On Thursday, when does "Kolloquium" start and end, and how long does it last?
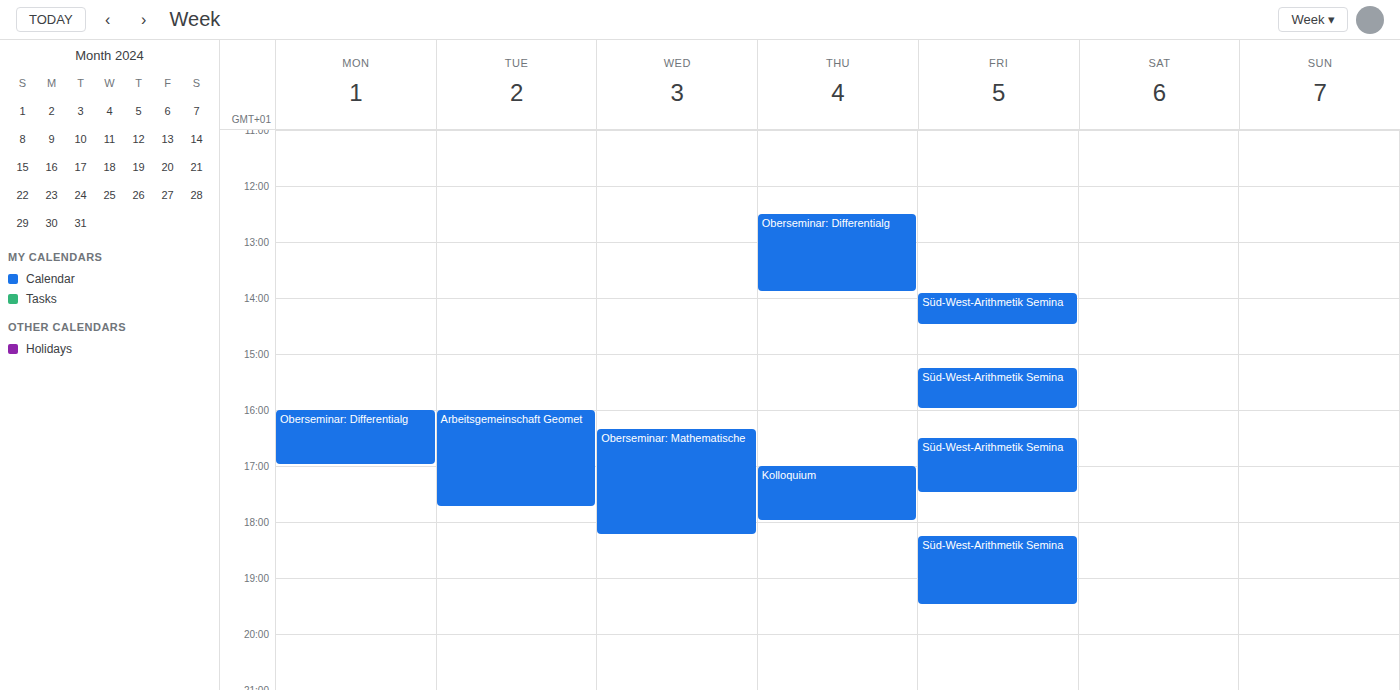
5:00 PM to 6:00 PM, 1 hour